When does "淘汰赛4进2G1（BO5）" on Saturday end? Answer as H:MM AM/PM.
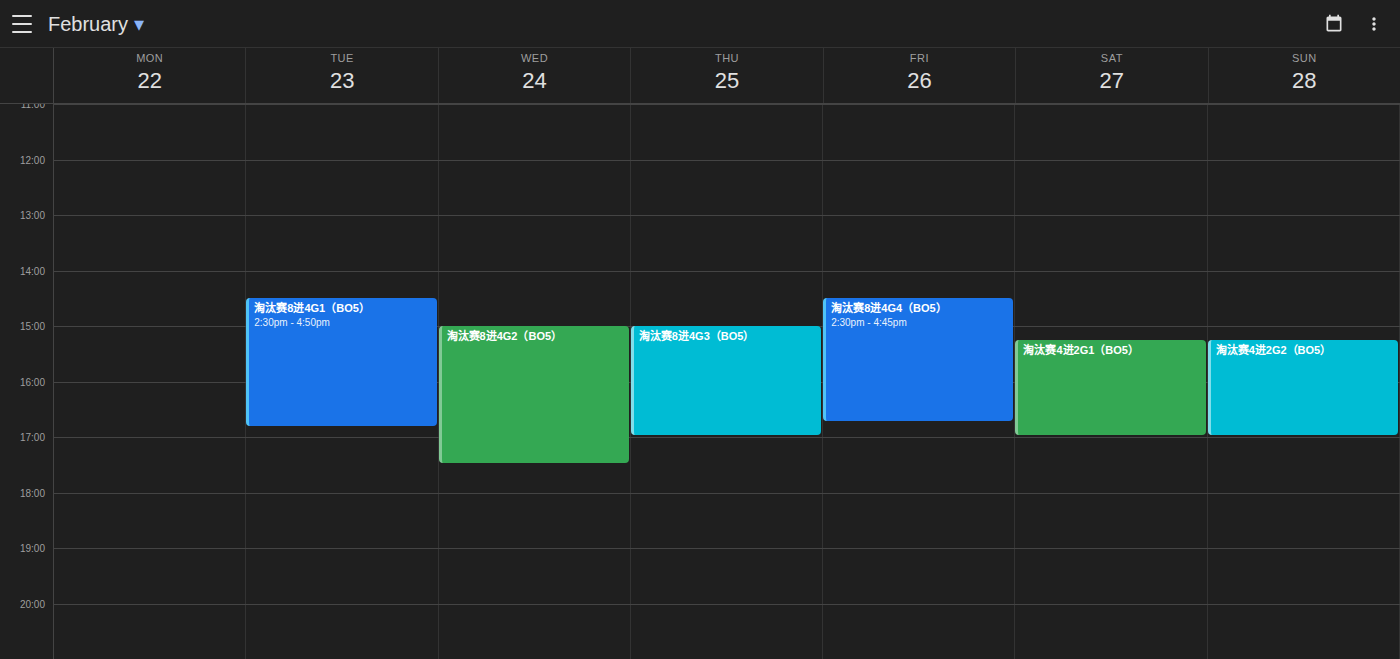
5:00 PM